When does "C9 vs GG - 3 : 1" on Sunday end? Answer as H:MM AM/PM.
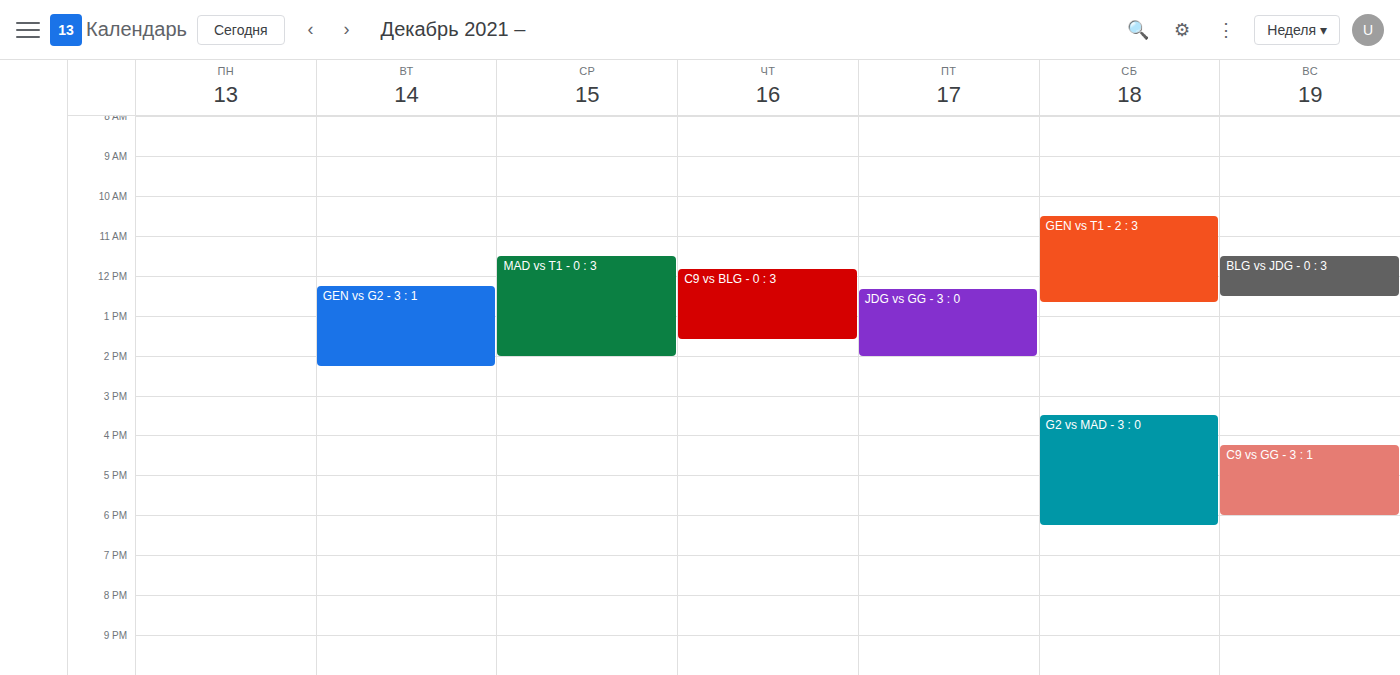
6:00 PM